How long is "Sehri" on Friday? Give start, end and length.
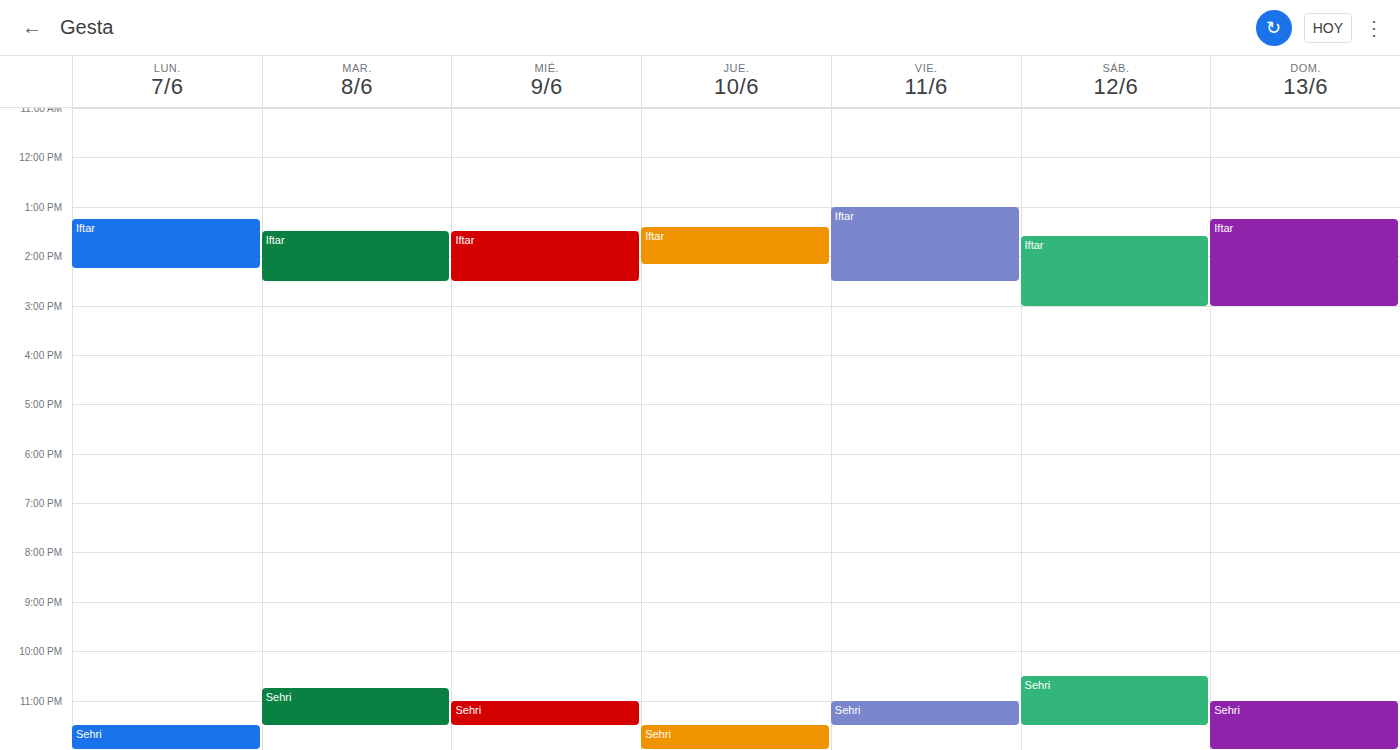
11:00 PM to 11:30 PM, 30 minutes